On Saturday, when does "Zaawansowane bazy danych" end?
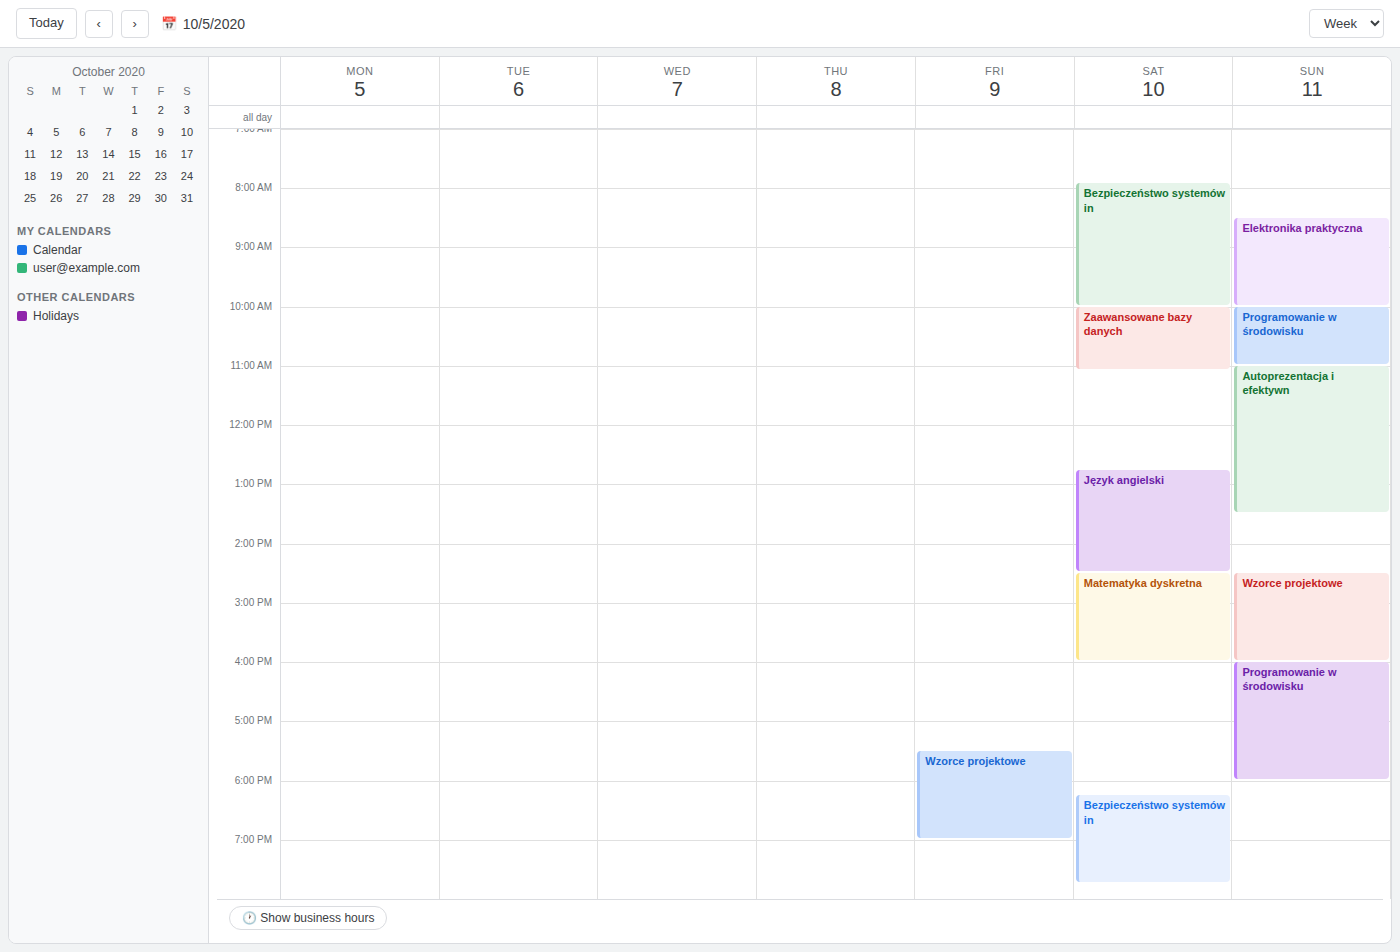
11:05 AM